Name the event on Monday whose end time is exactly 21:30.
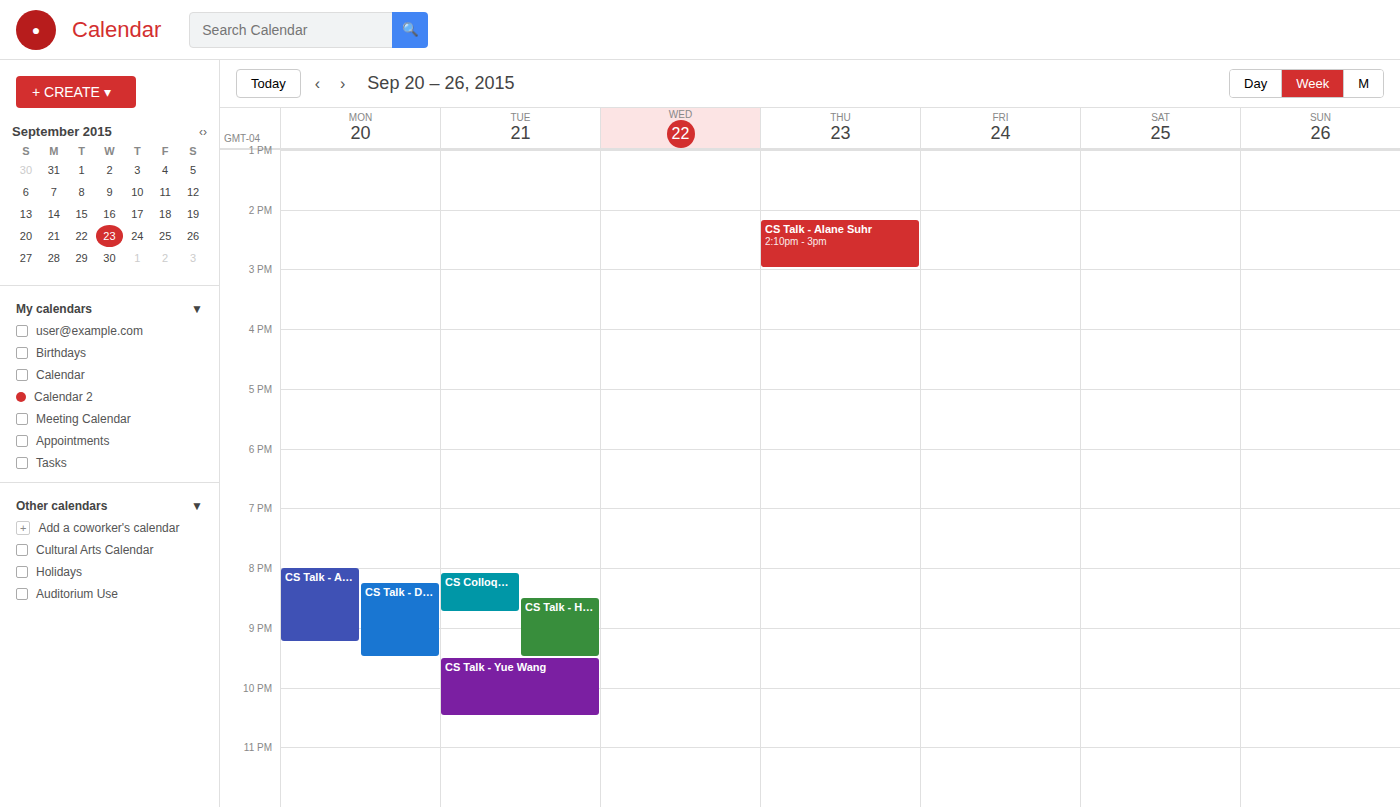
"CS Talk - Dr. Tesca Fitzge"